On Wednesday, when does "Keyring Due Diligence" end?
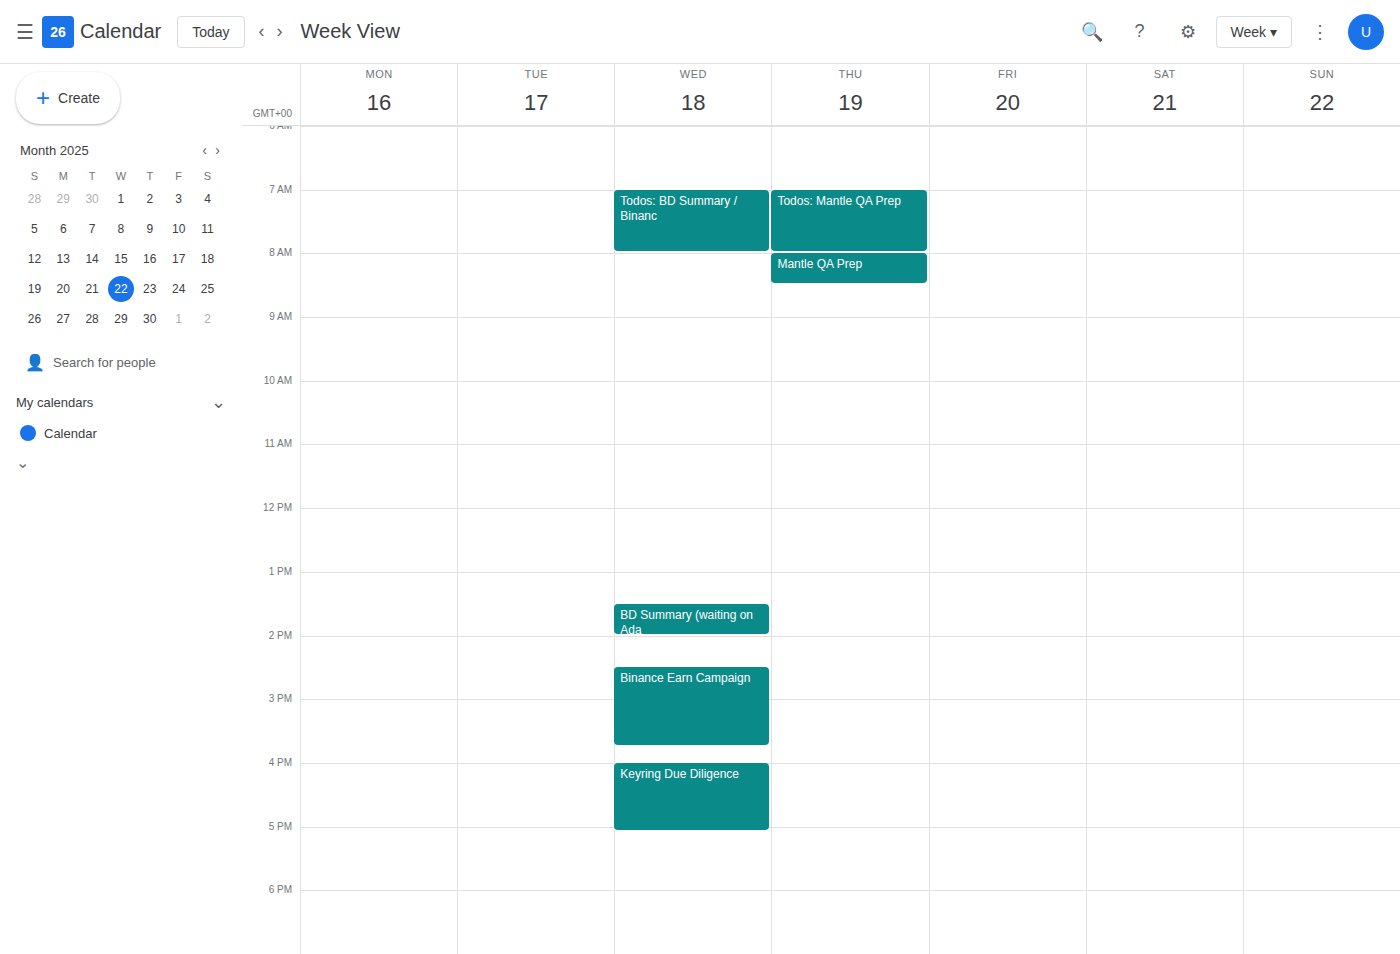
5:05 PM